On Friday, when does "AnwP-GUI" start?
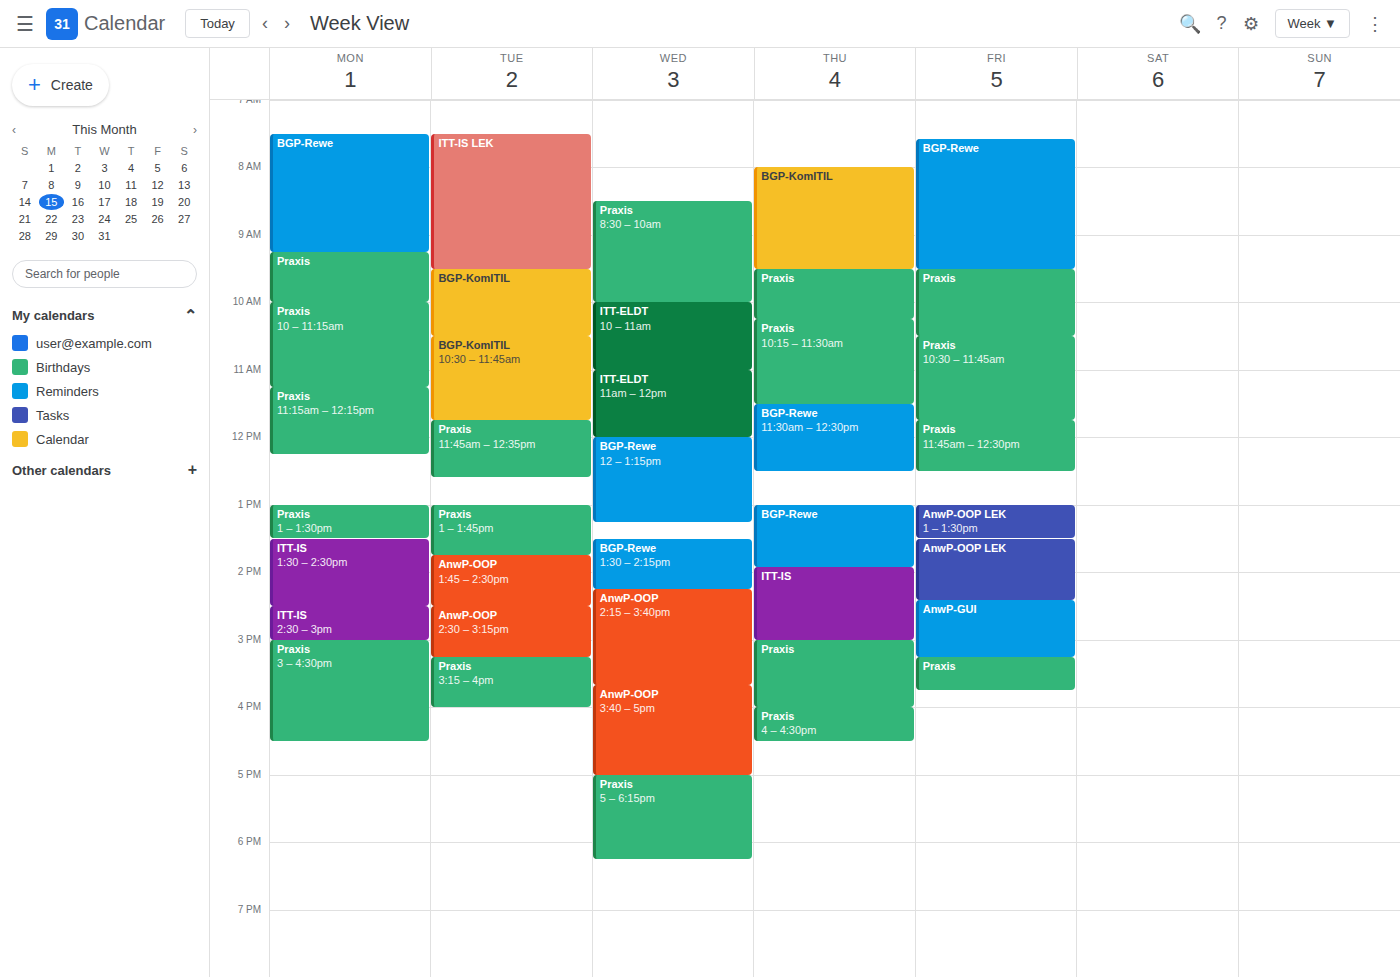
2:25 PM